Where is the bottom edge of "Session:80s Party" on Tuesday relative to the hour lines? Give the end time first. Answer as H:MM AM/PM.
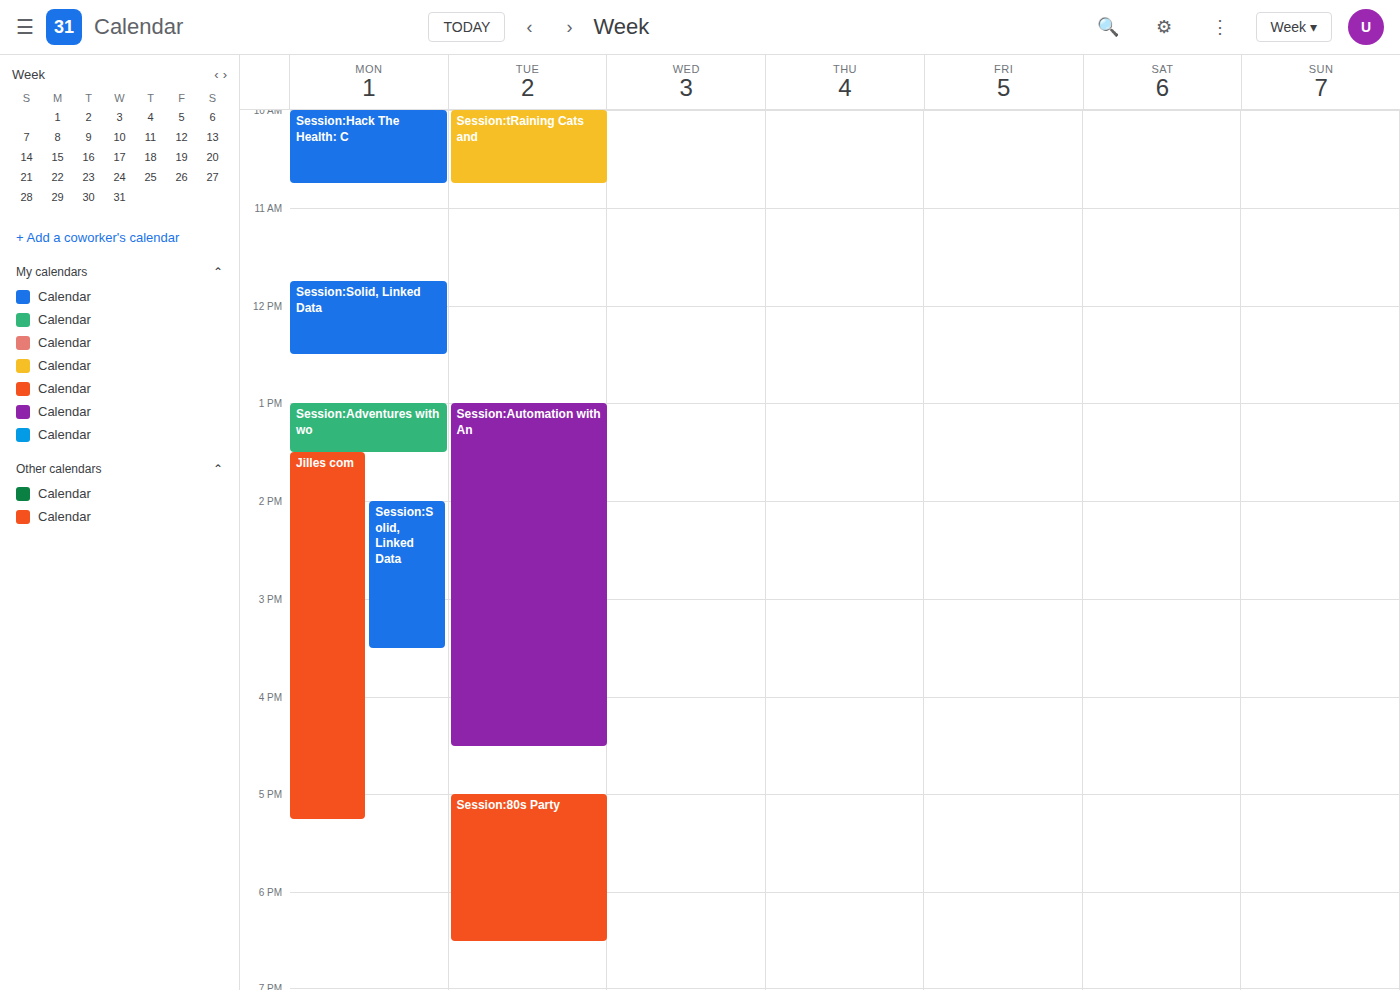
6:30 PM -- halfway between the 6 PM and 7 PM lines.